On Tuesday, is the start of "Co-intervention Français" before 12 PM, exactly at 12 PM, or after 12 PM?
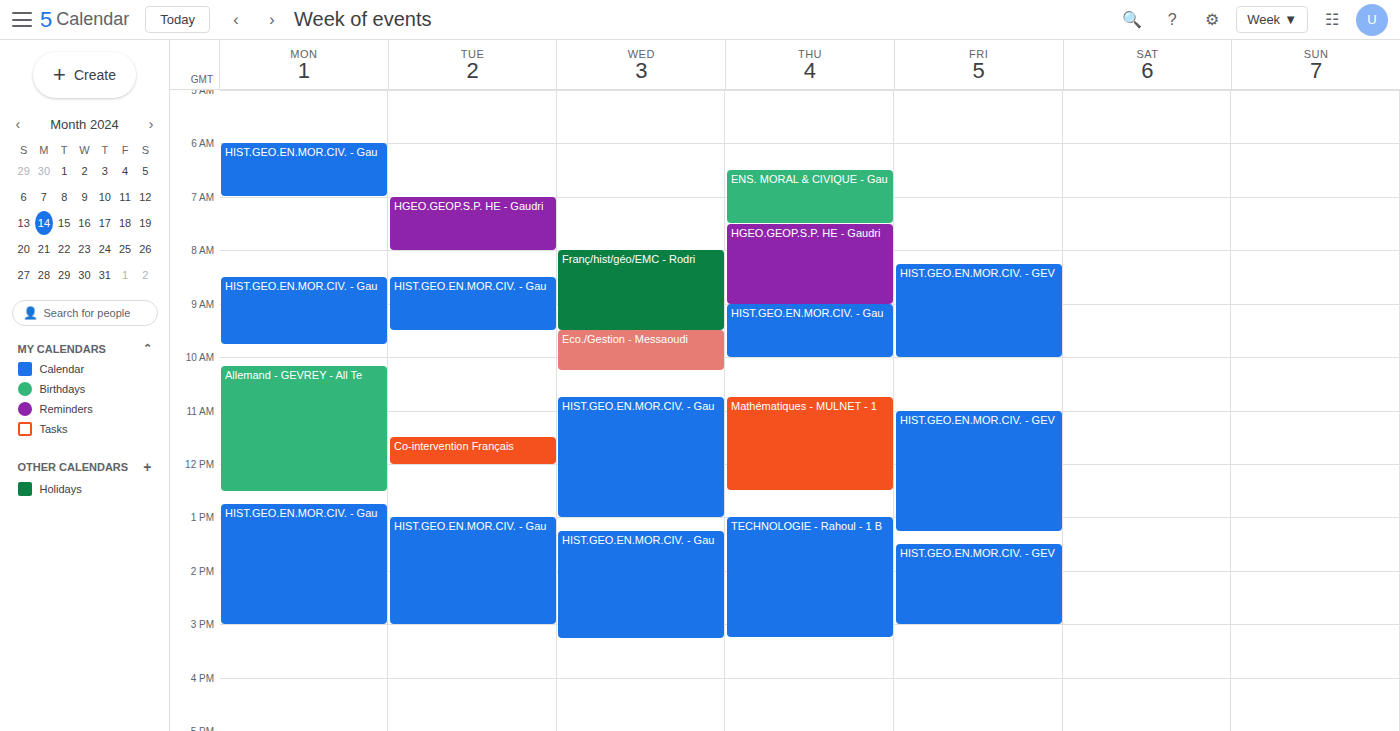
11:30 AM -- before 12 PM, 30 minutes above the 12 PM line.